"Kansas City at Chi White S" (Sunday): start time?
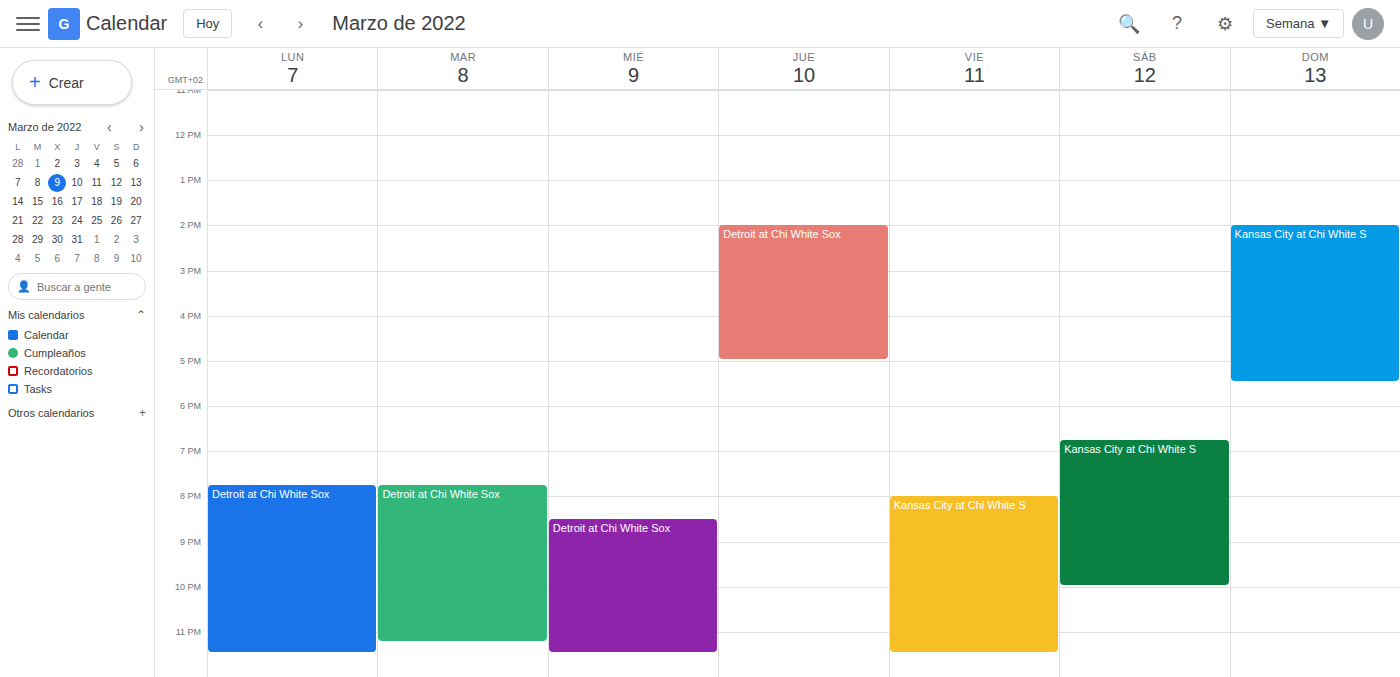
2:00 PM